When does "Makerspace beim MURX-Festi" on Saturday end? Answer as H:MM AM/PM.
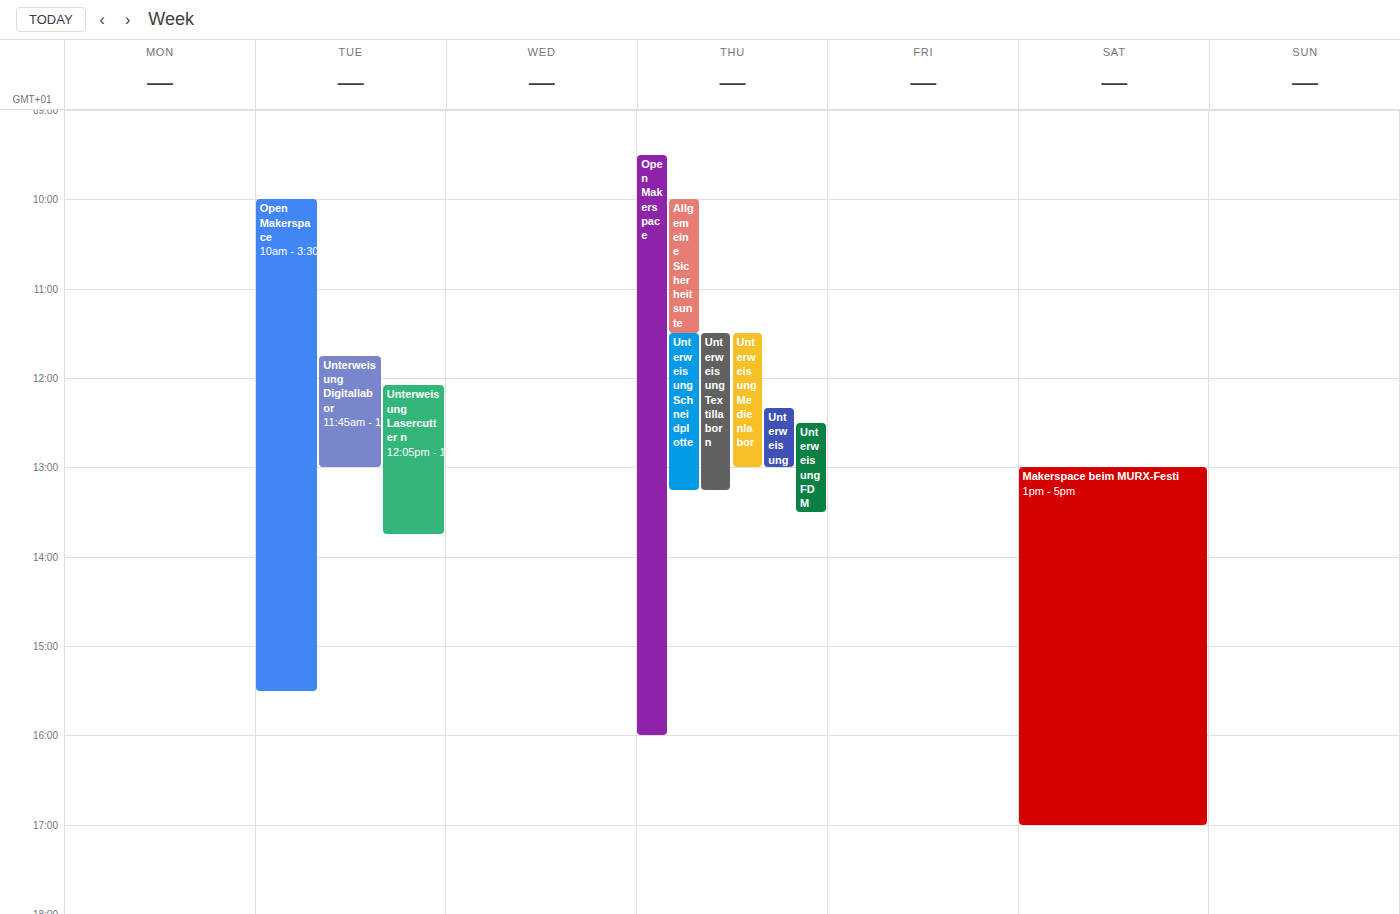
5:00 PM